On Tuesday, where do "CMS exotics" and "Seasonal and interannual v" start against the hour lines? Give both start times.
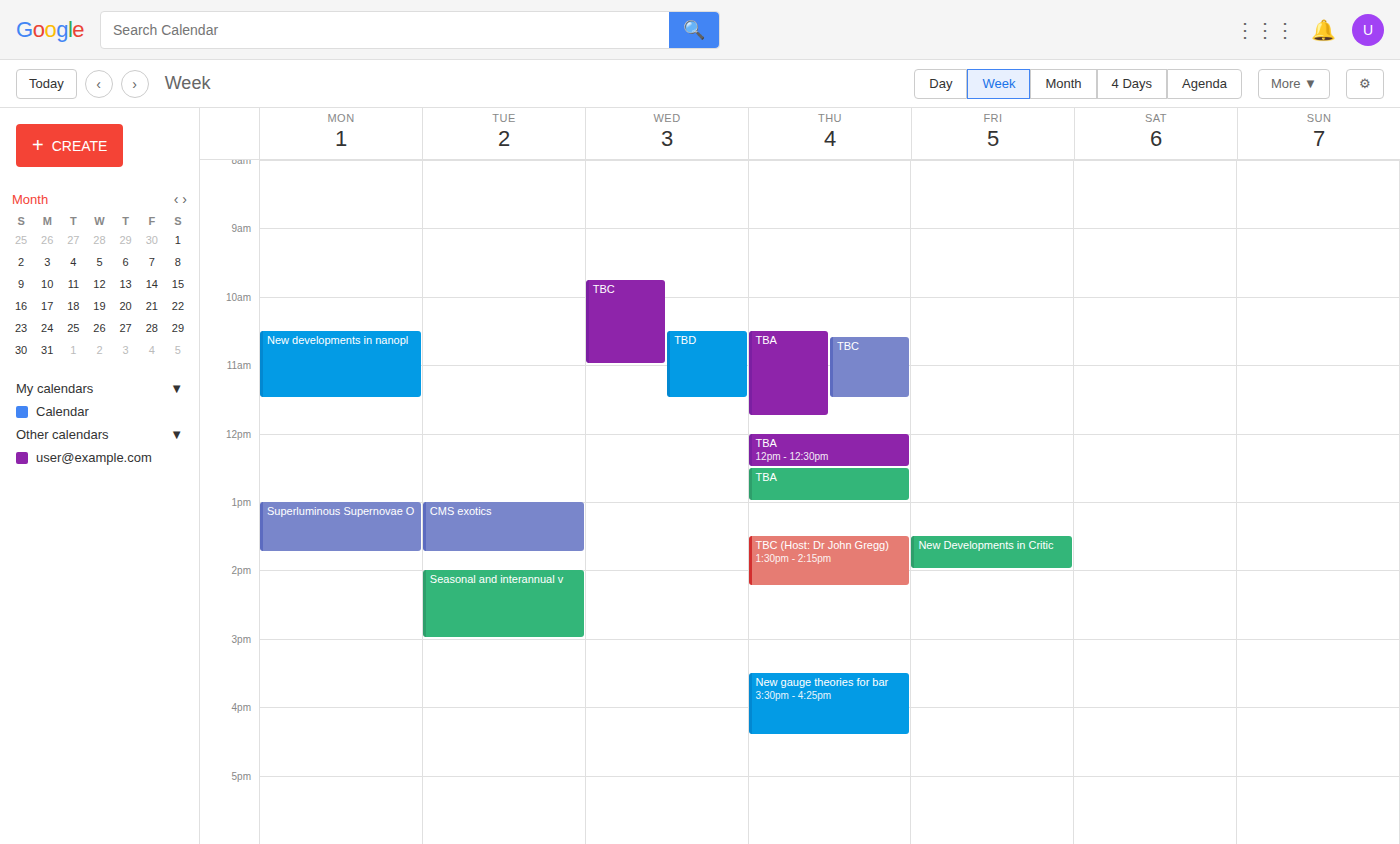
"CMS exotics": 13:00, exactly on the 13:00 line. "Seasonal and interannual v": 14:00, exactly on the 14:00 line.